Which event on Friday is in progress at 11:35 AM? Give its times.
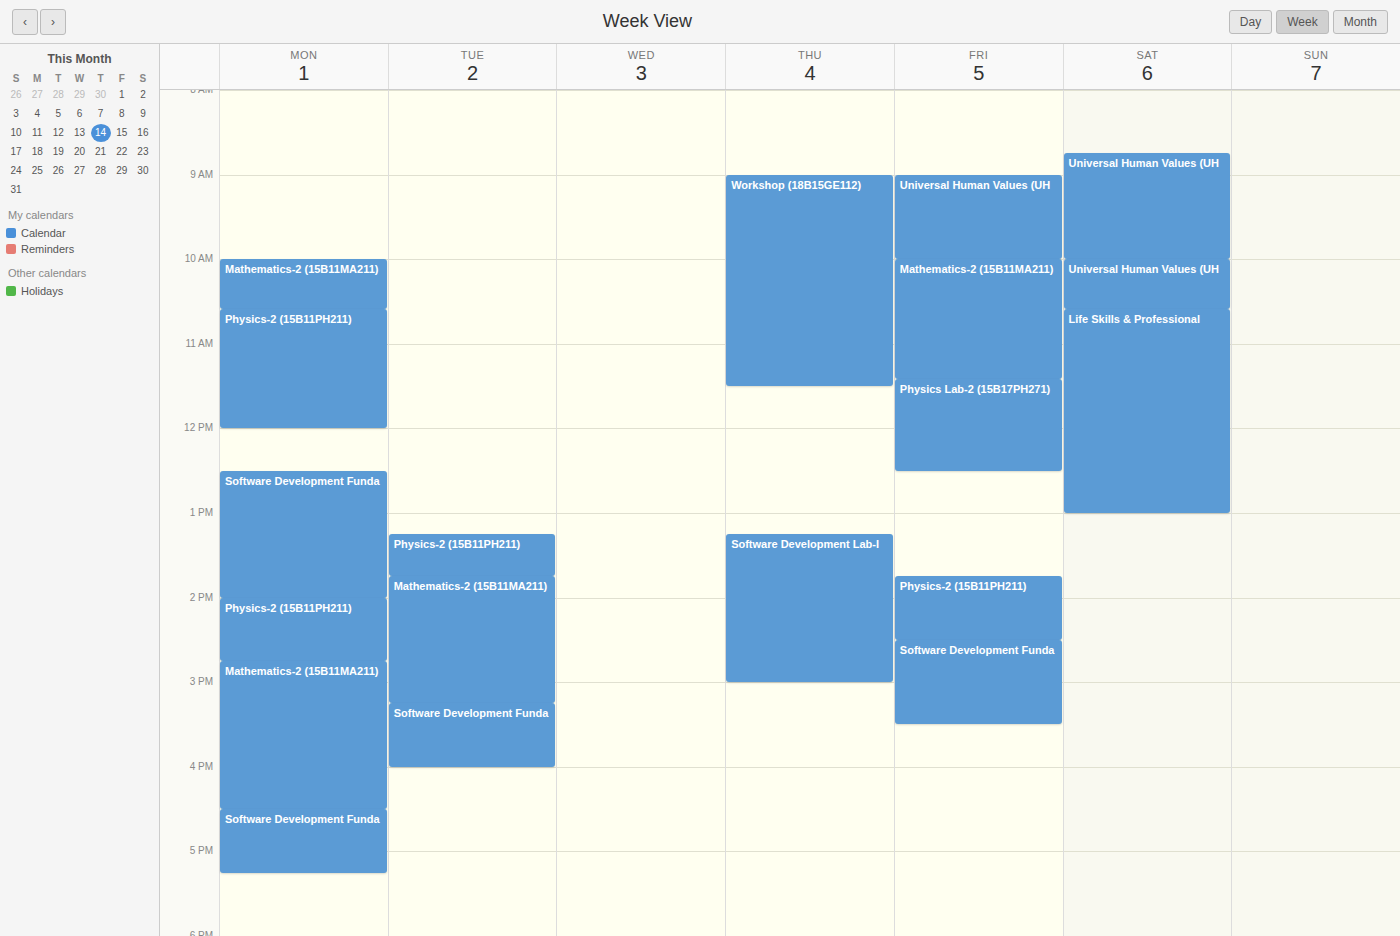
"Physics Lab-2 (15B17PH271)", 11:25 AM to 12:30 PM